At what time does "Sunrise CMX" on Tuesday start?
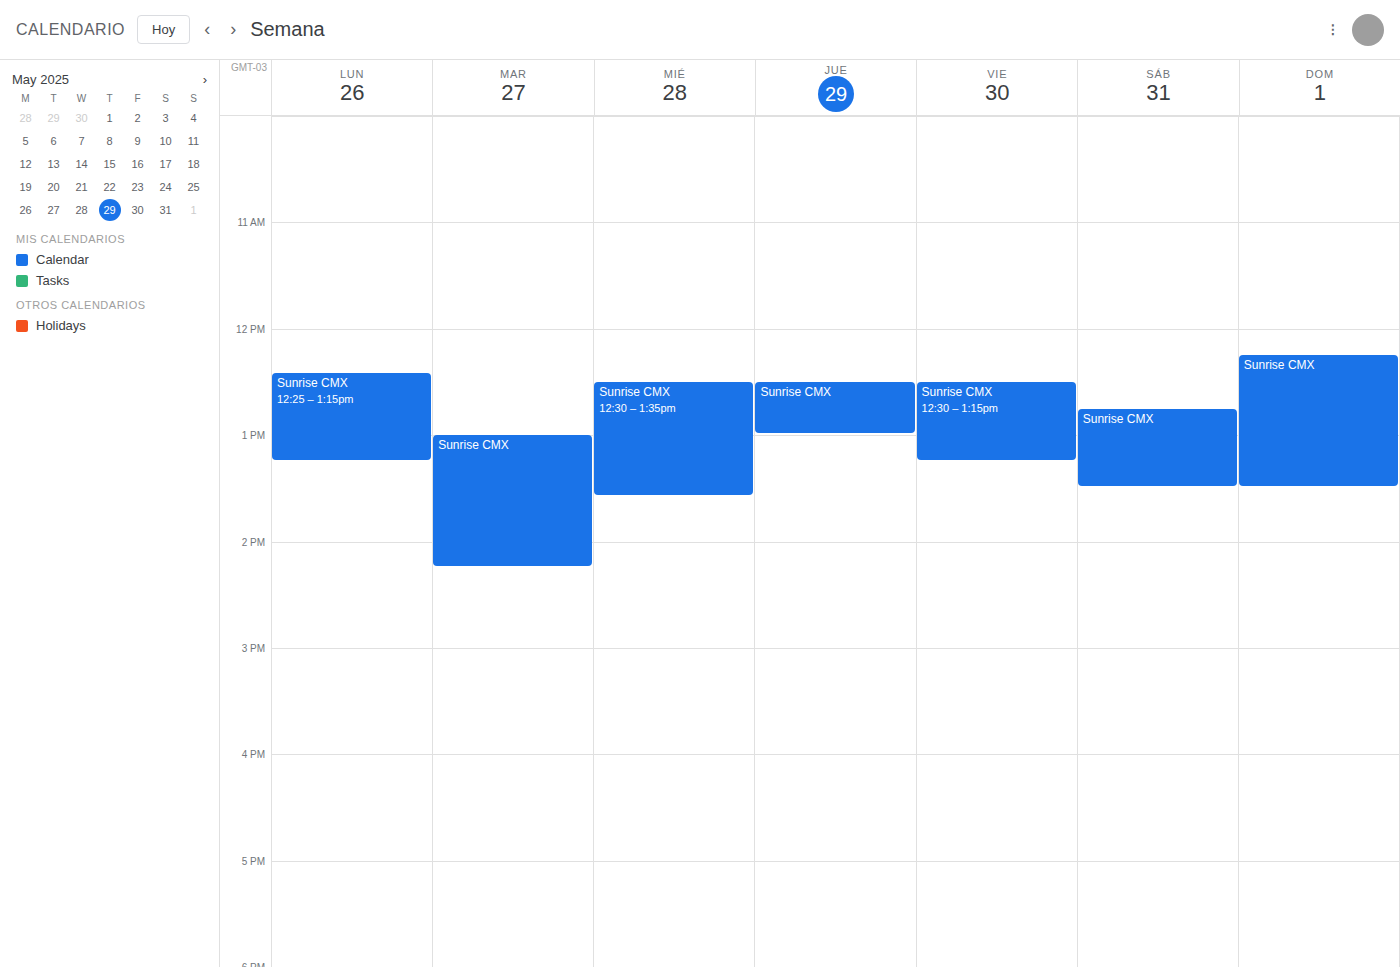
1:00 PM